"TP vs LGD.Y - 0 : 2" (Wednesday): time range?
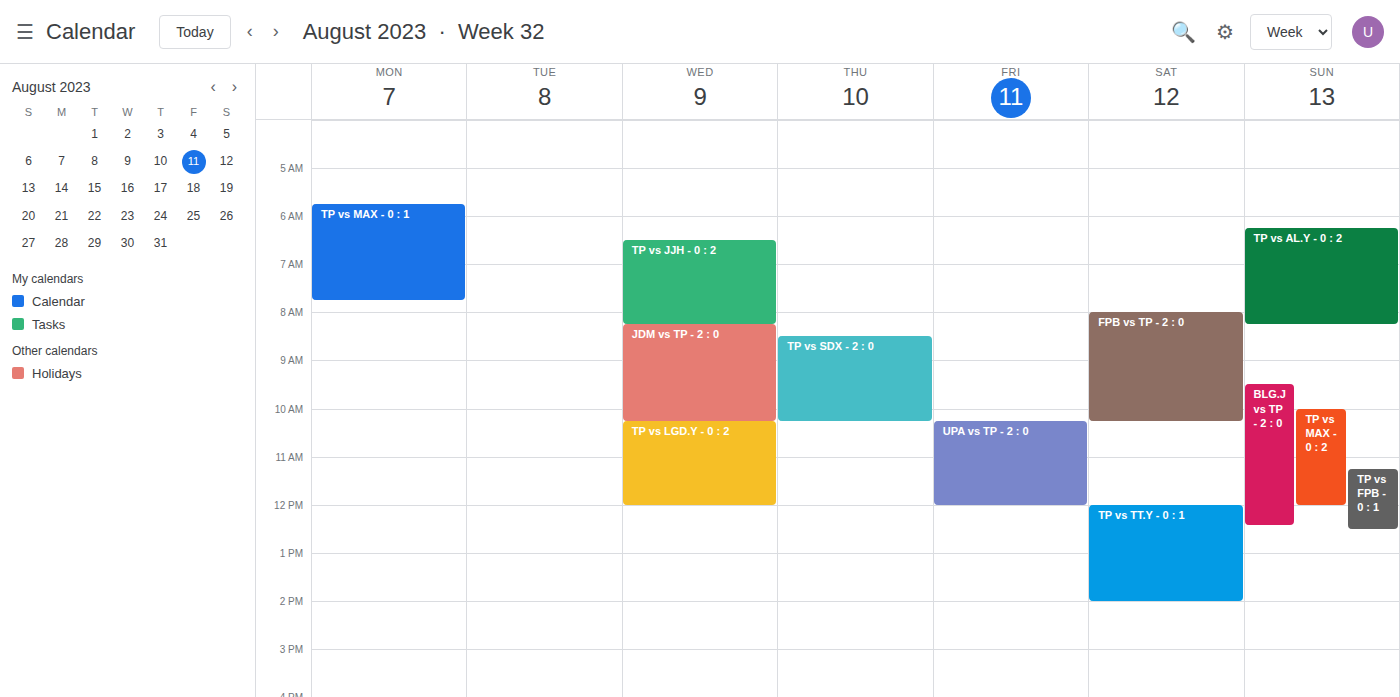
10:15 AM to 12:00 PM